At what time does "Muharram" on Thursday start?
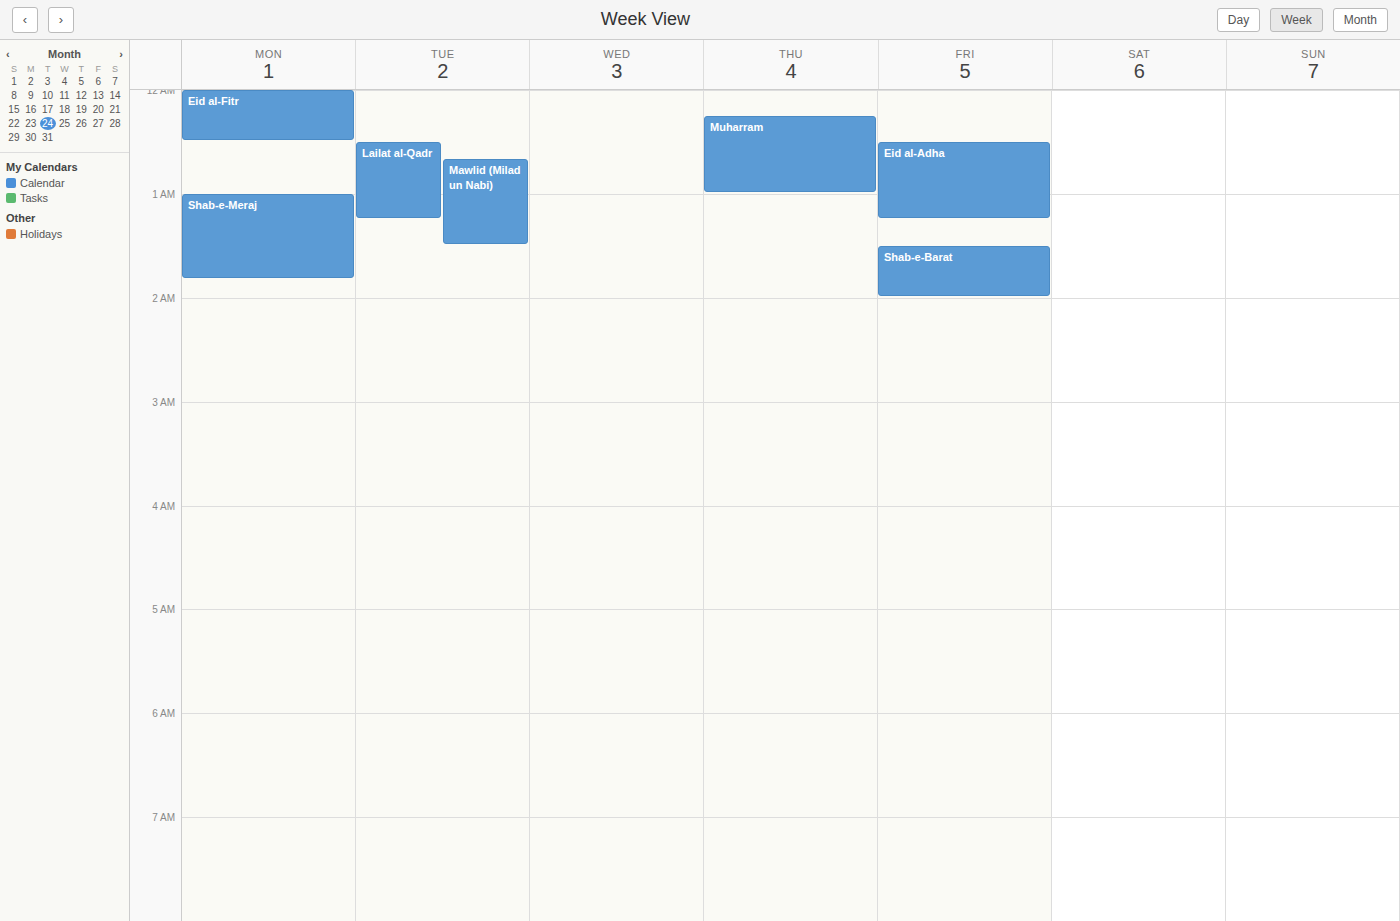
12:15 AM